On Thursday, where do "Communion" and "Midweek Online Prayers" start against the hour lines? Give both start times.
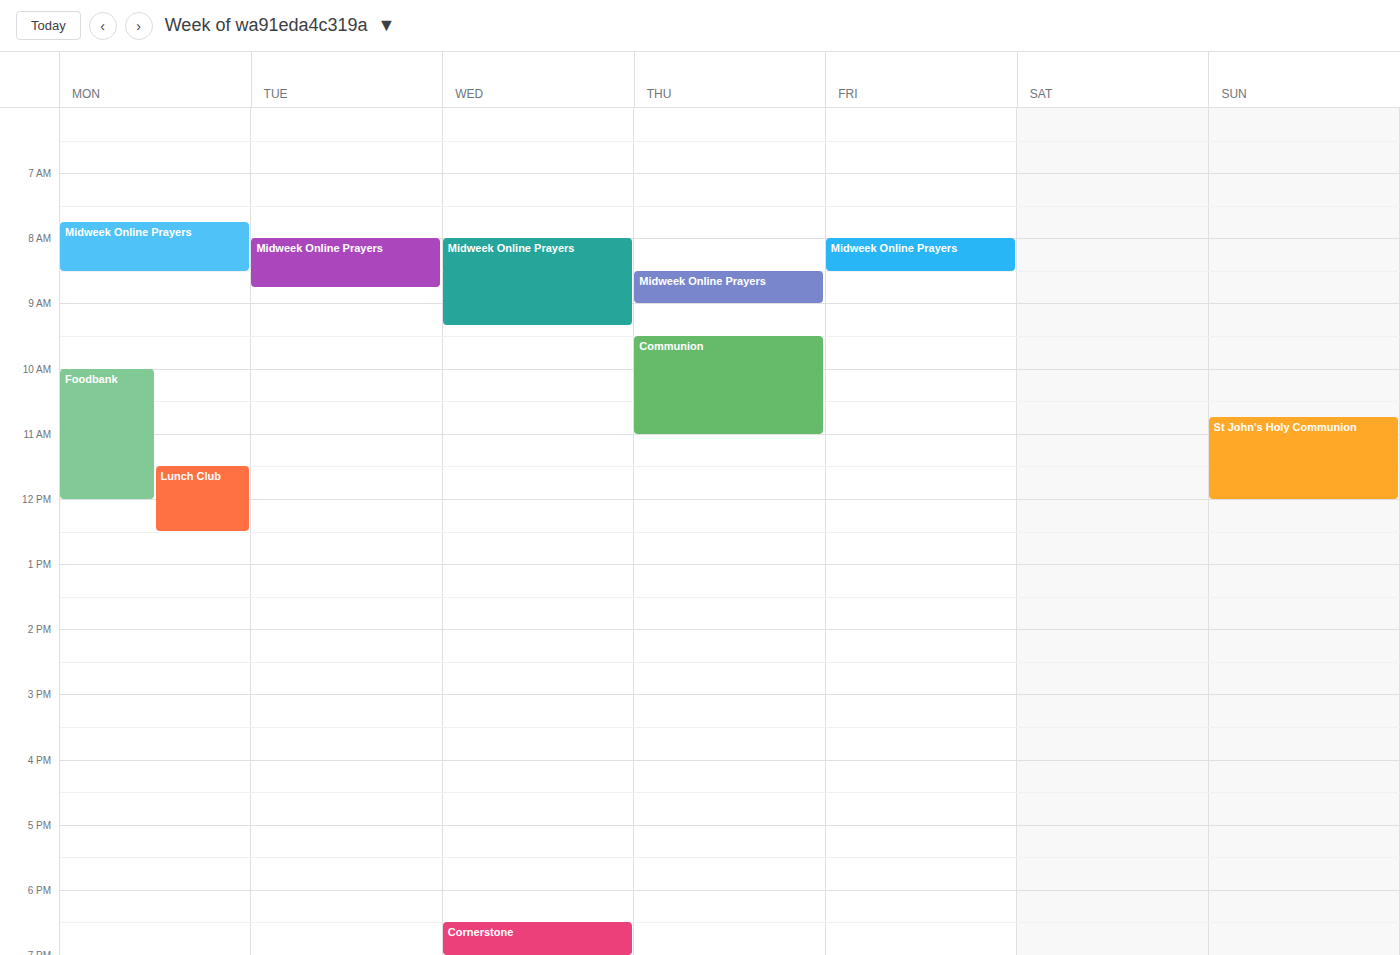
"Communion": 9:30 AM, halfway between the 9 AM and 10 AM lines. "Midweek Online Prayers": 8:30 AM, halfway between the 8 AM and 9 AM lines.